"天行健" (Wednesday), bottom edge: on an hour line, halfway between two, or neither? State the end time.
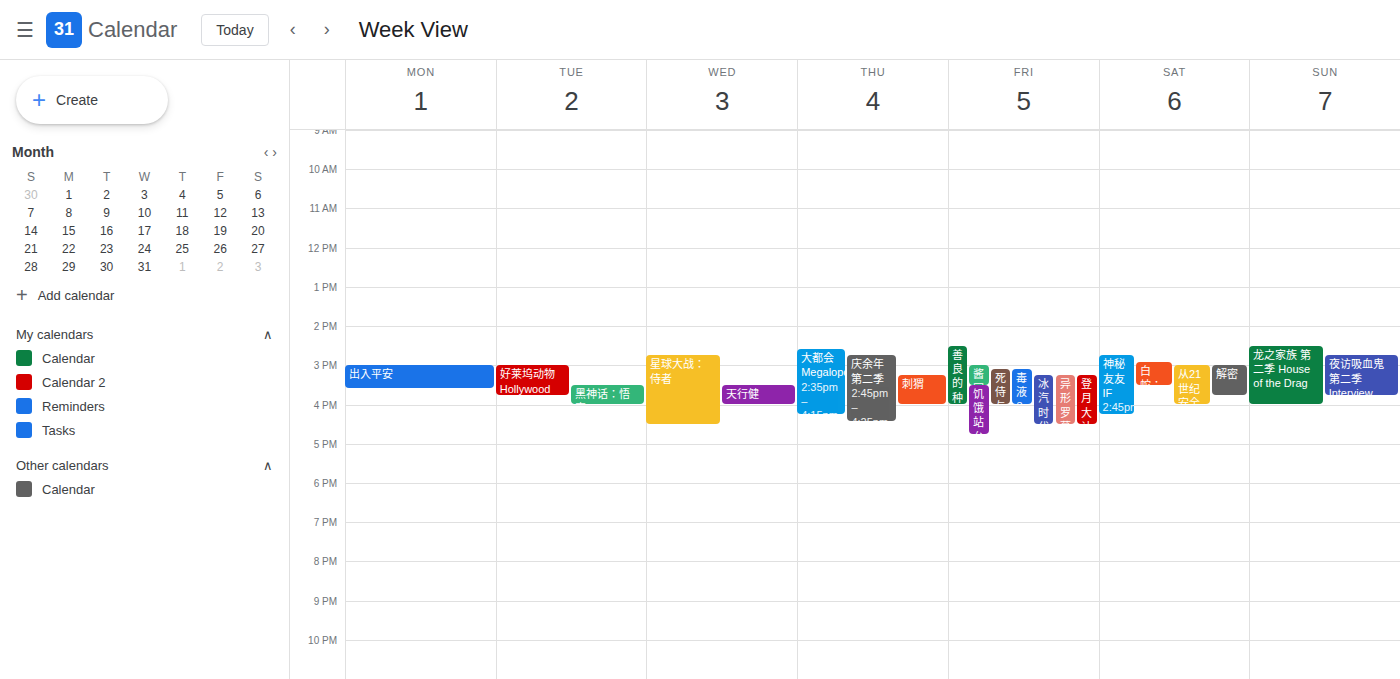
4:00 PM -- exactly on the 4 PM line.